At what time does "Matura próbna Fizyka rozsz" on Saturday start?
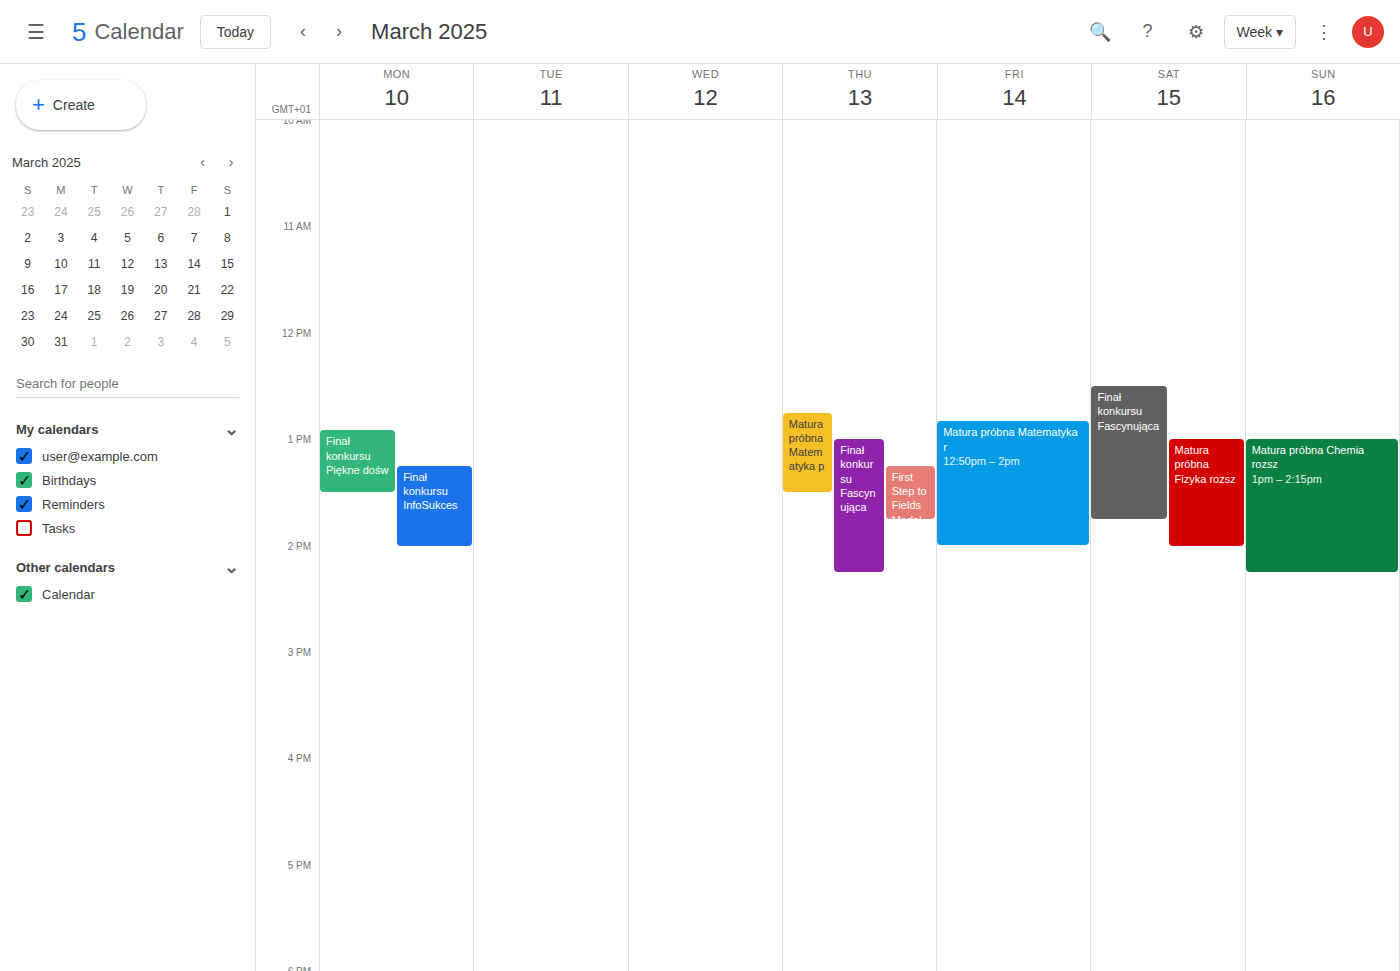
13:00